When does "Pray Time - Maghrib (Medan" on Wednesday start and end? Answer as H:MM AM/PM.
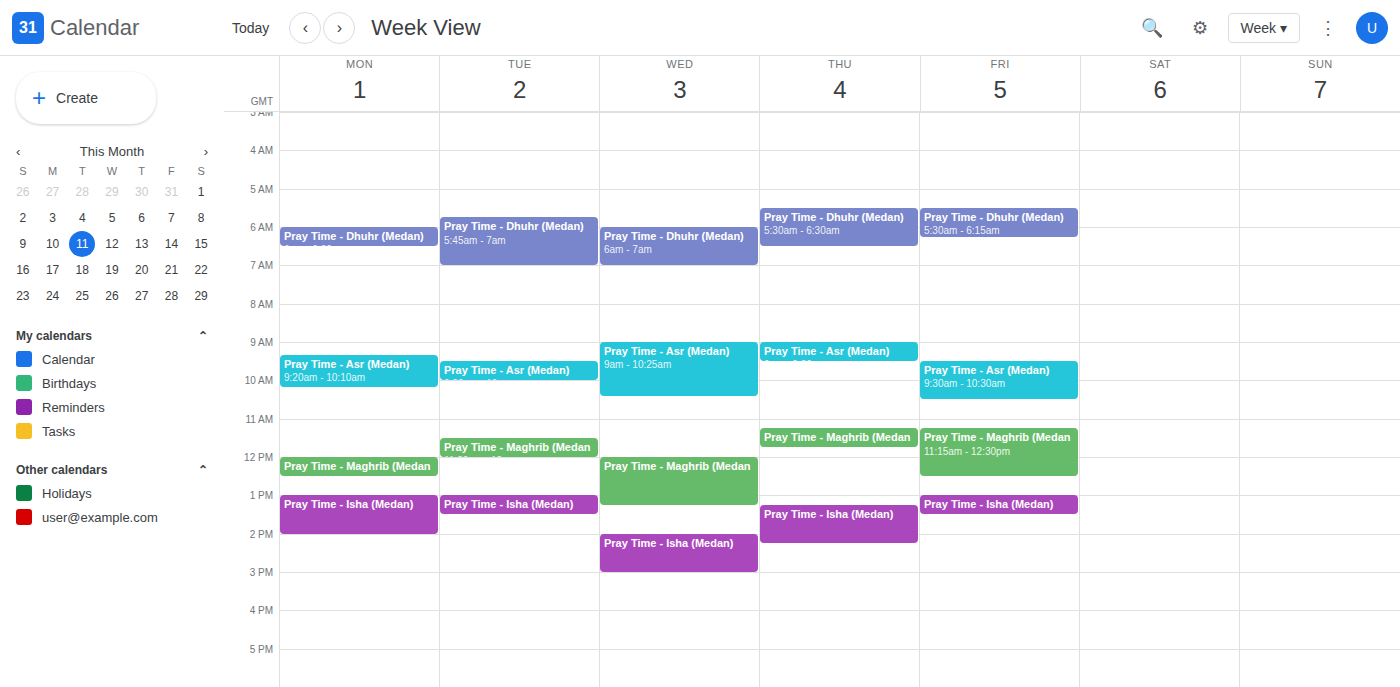
12:00 PM to 1:15 PM